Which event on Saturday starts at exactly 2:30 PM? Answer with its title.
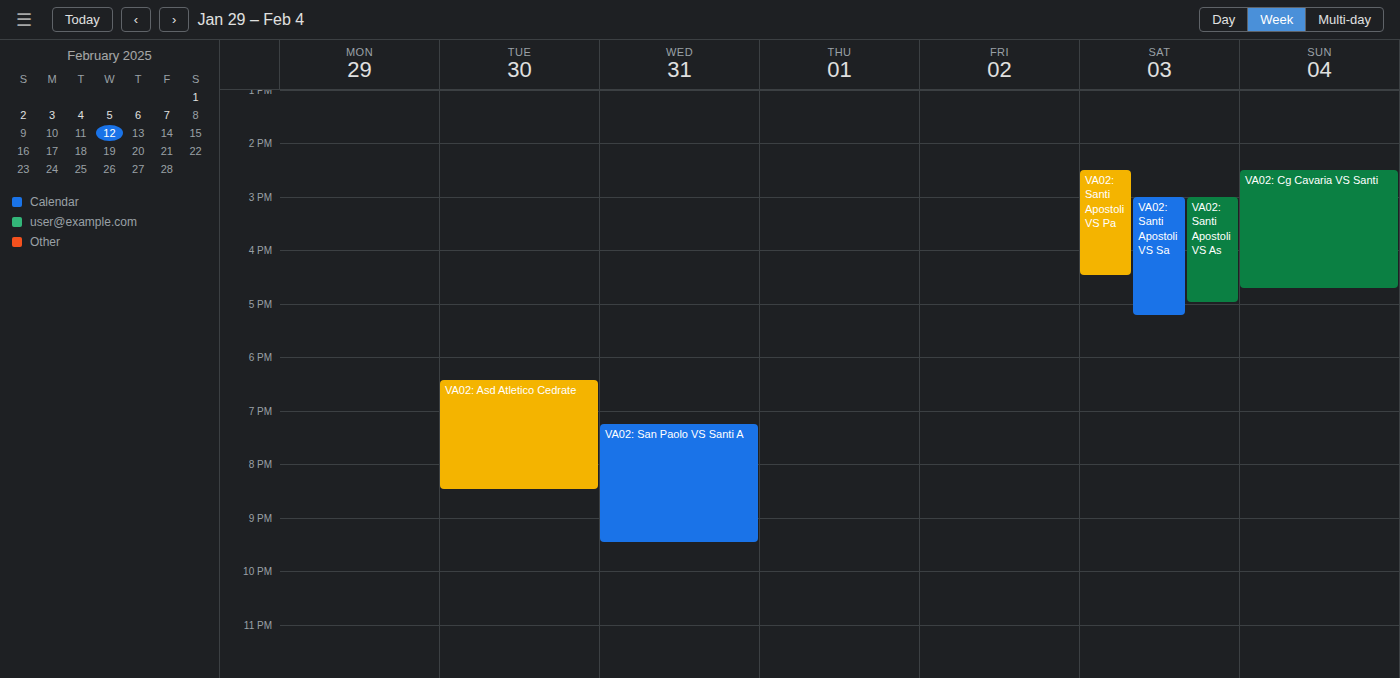
"VA02: Santi Apostoli VS Pa"